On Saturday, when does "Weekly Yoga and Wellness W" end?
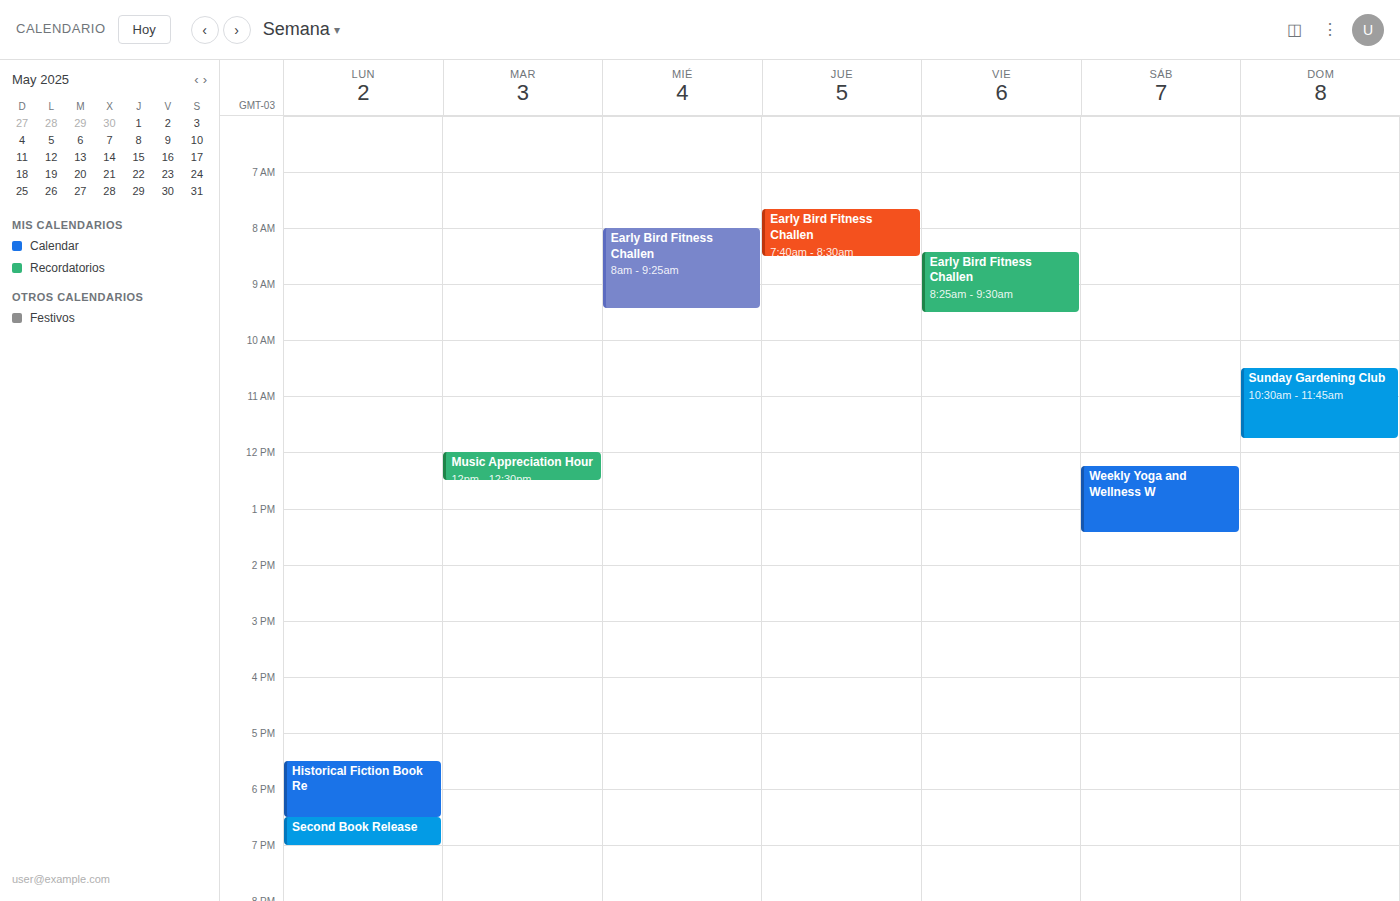
13:25